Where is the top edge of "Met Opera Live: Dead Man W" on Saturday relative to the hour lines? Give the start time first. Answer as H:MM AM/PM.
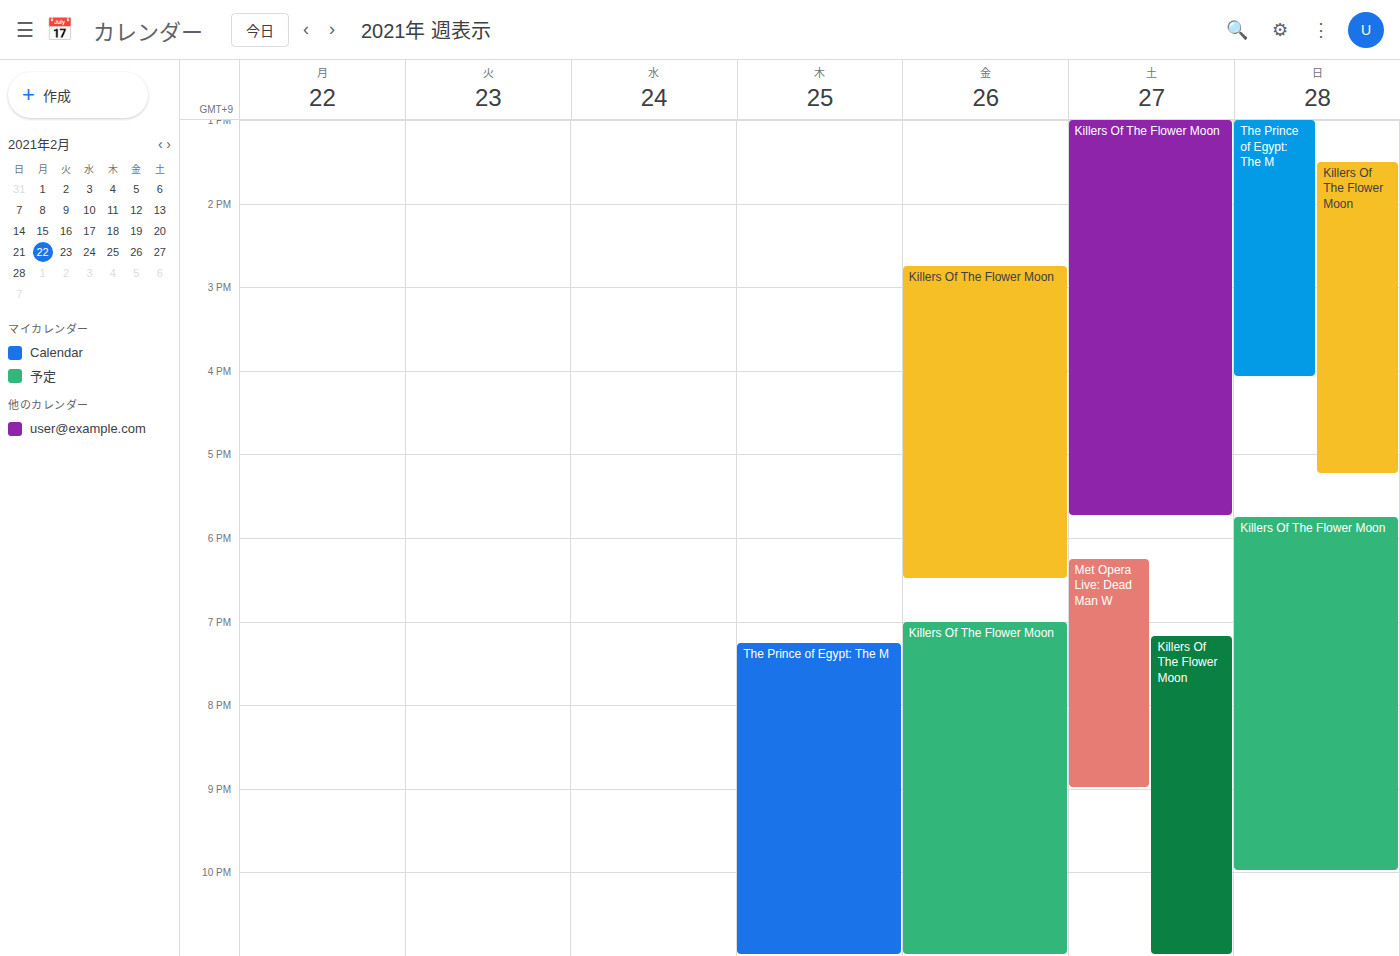
6:15 PM -- neither: a quarter of the way from the 6 PM line to the 7 PM line.